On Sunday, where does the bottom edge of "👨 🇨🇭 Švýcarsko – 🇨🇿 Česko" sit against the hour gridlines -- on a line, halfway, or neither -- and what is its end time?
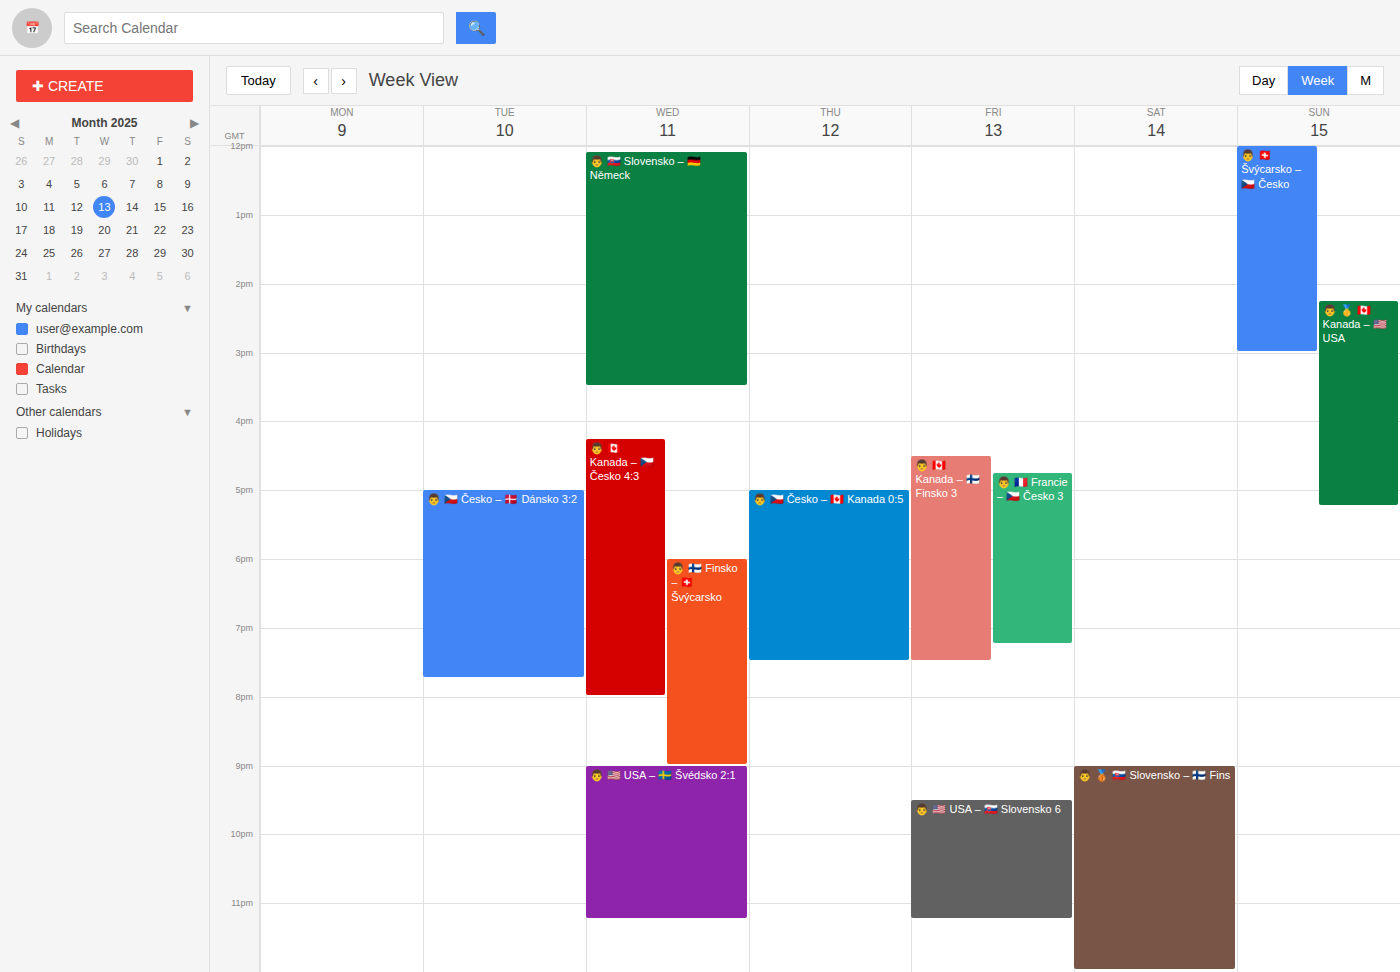
3:00 PM -- exactly on the 3 PM line.